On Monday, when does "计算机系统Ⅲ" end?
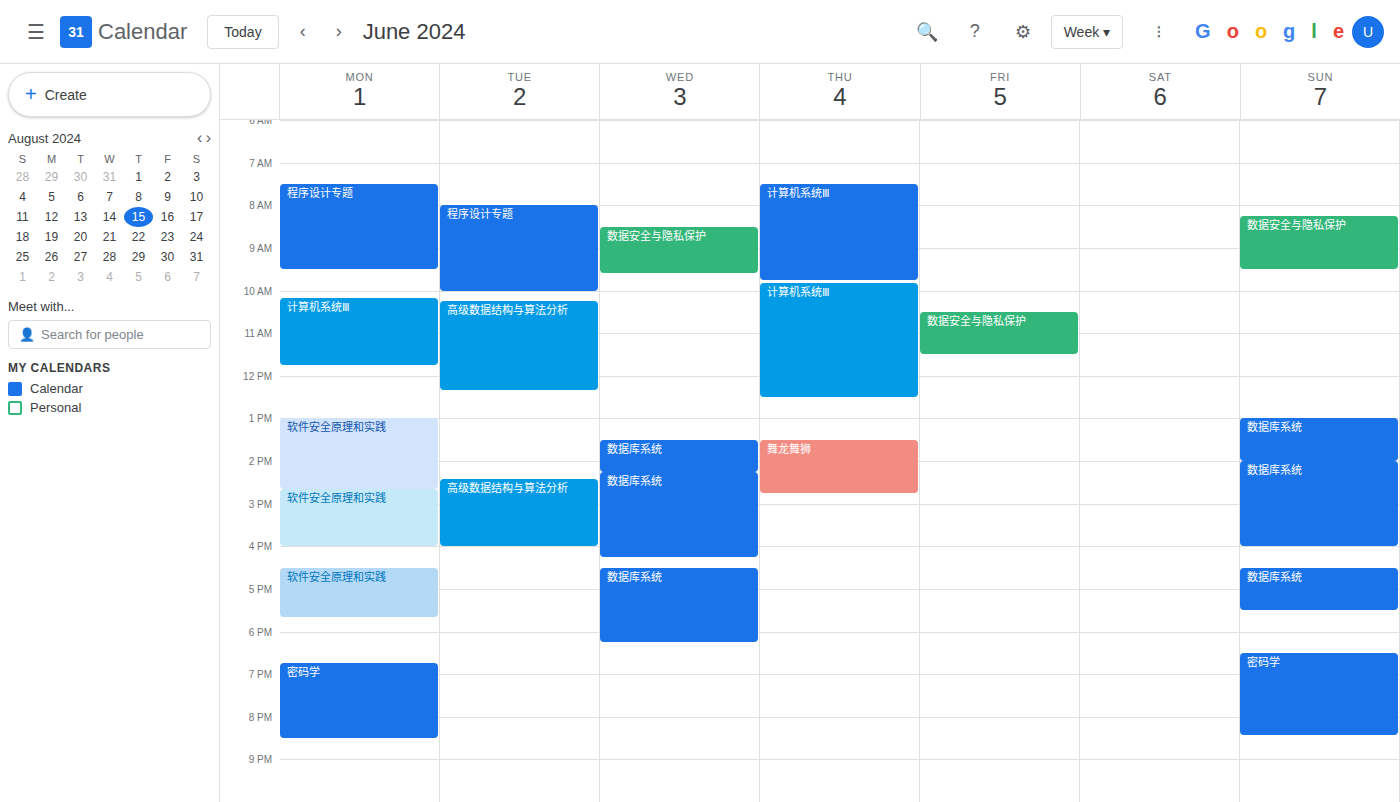
11:45 AM